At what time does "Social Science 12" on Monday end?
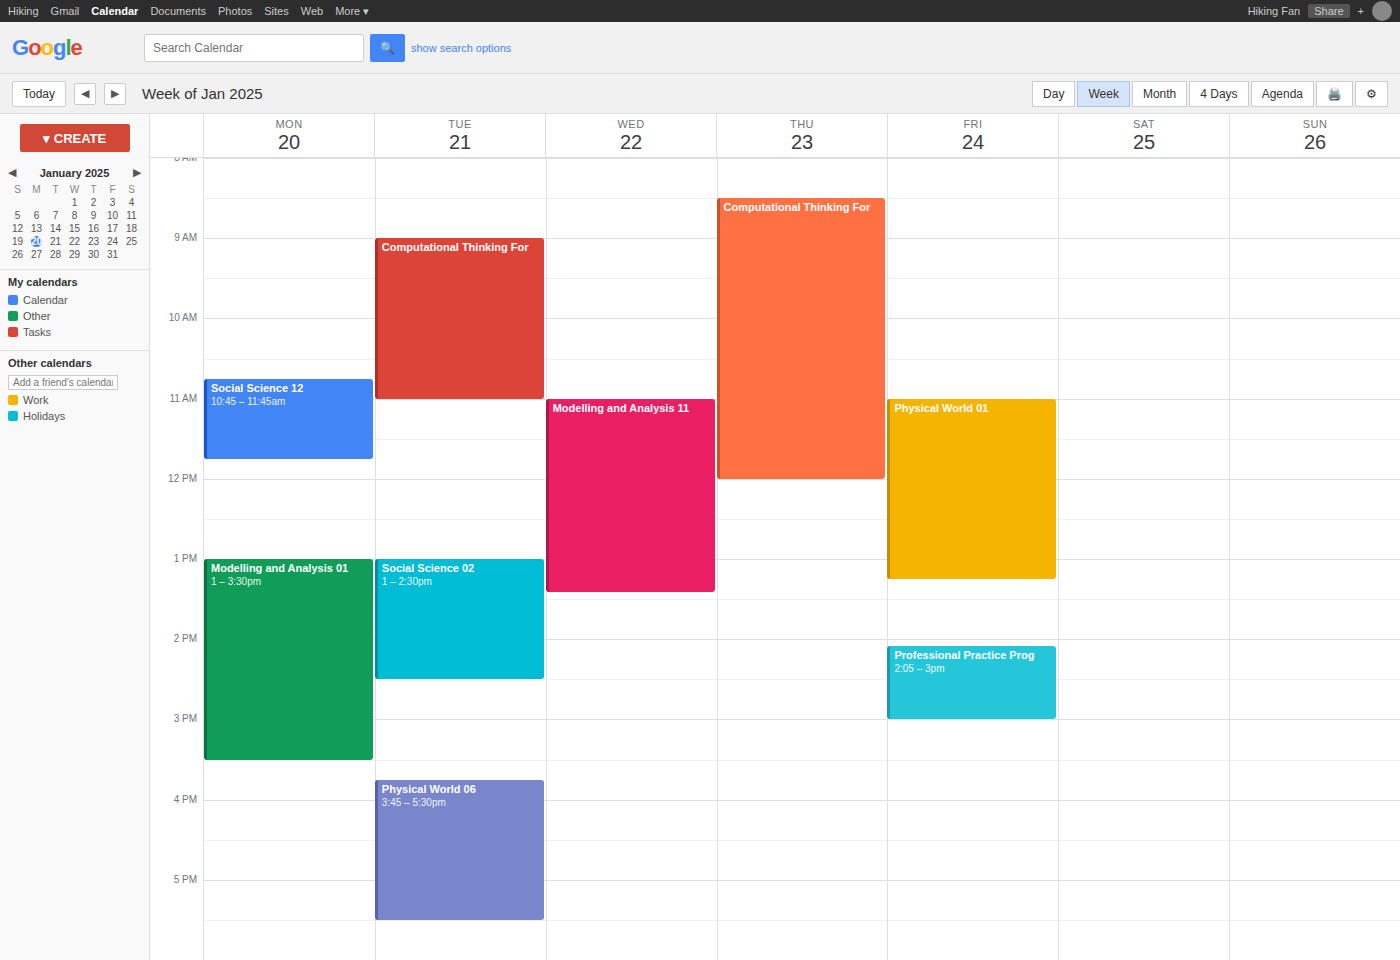
11:45 AM